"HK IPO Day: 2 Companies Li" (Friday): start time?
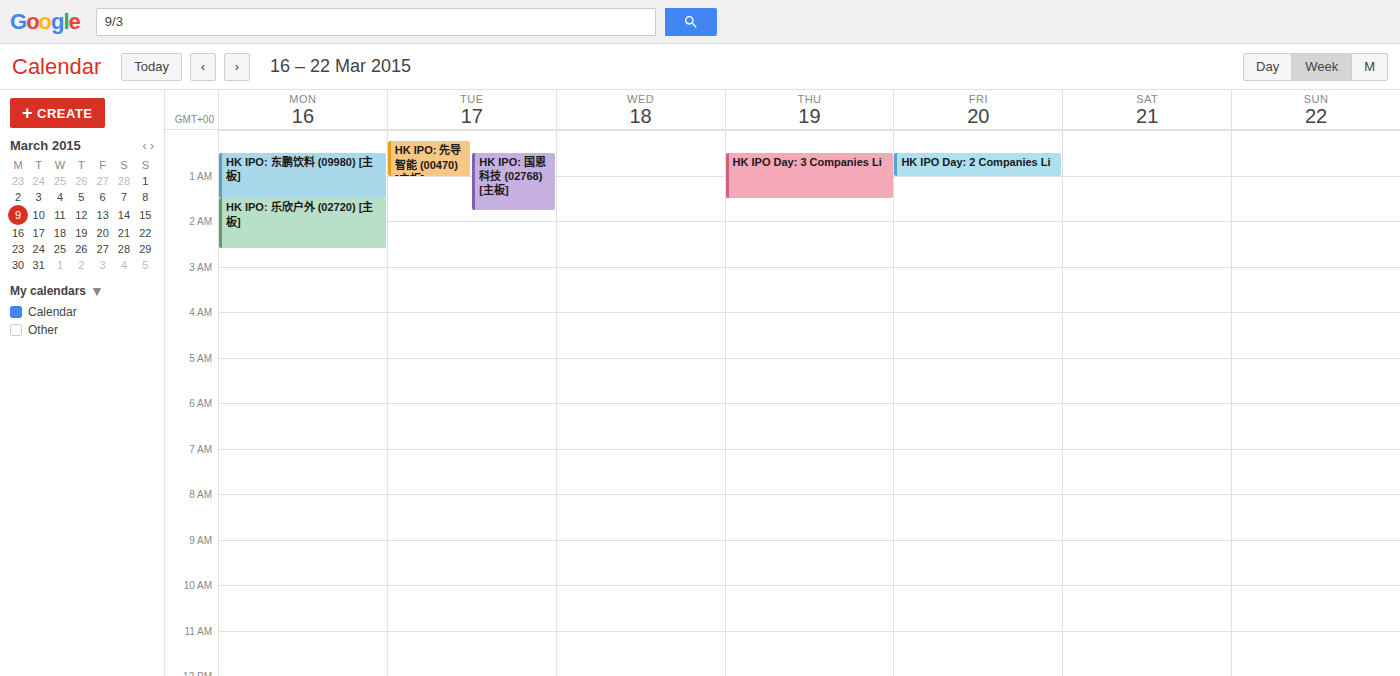
12:30 AM